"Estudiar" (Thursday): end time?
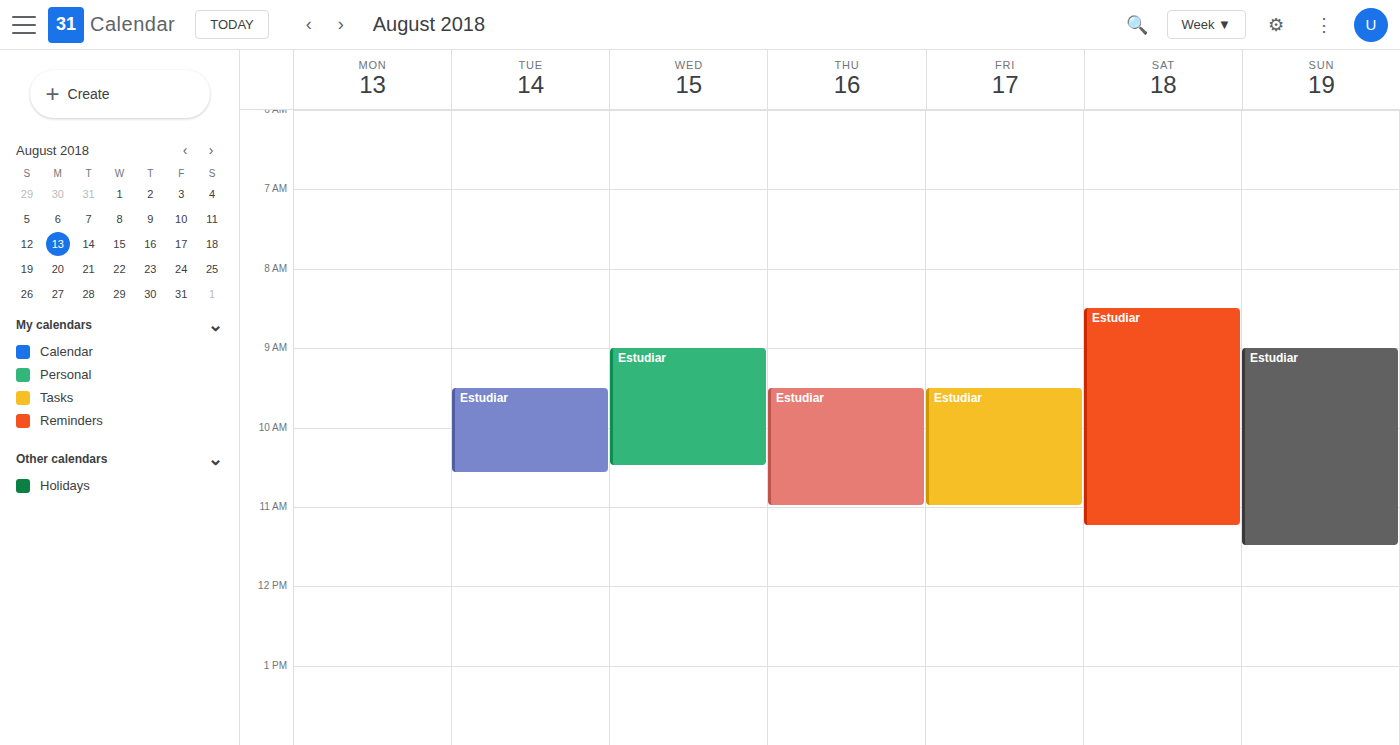
11:00 AM